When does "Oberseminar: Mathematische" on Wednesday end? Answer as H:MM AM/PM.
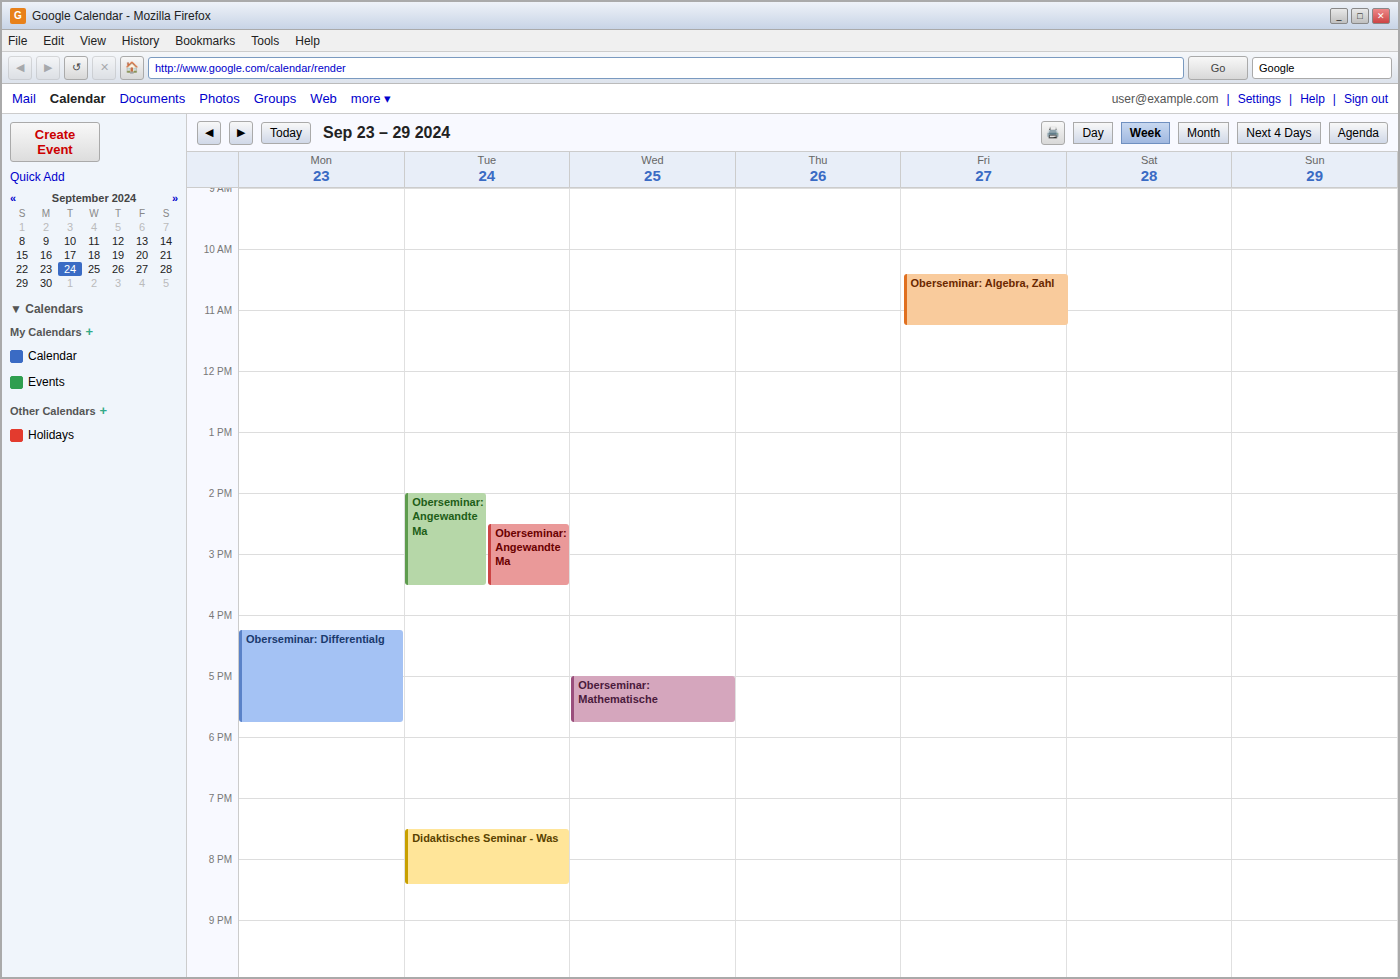
5:45 PM